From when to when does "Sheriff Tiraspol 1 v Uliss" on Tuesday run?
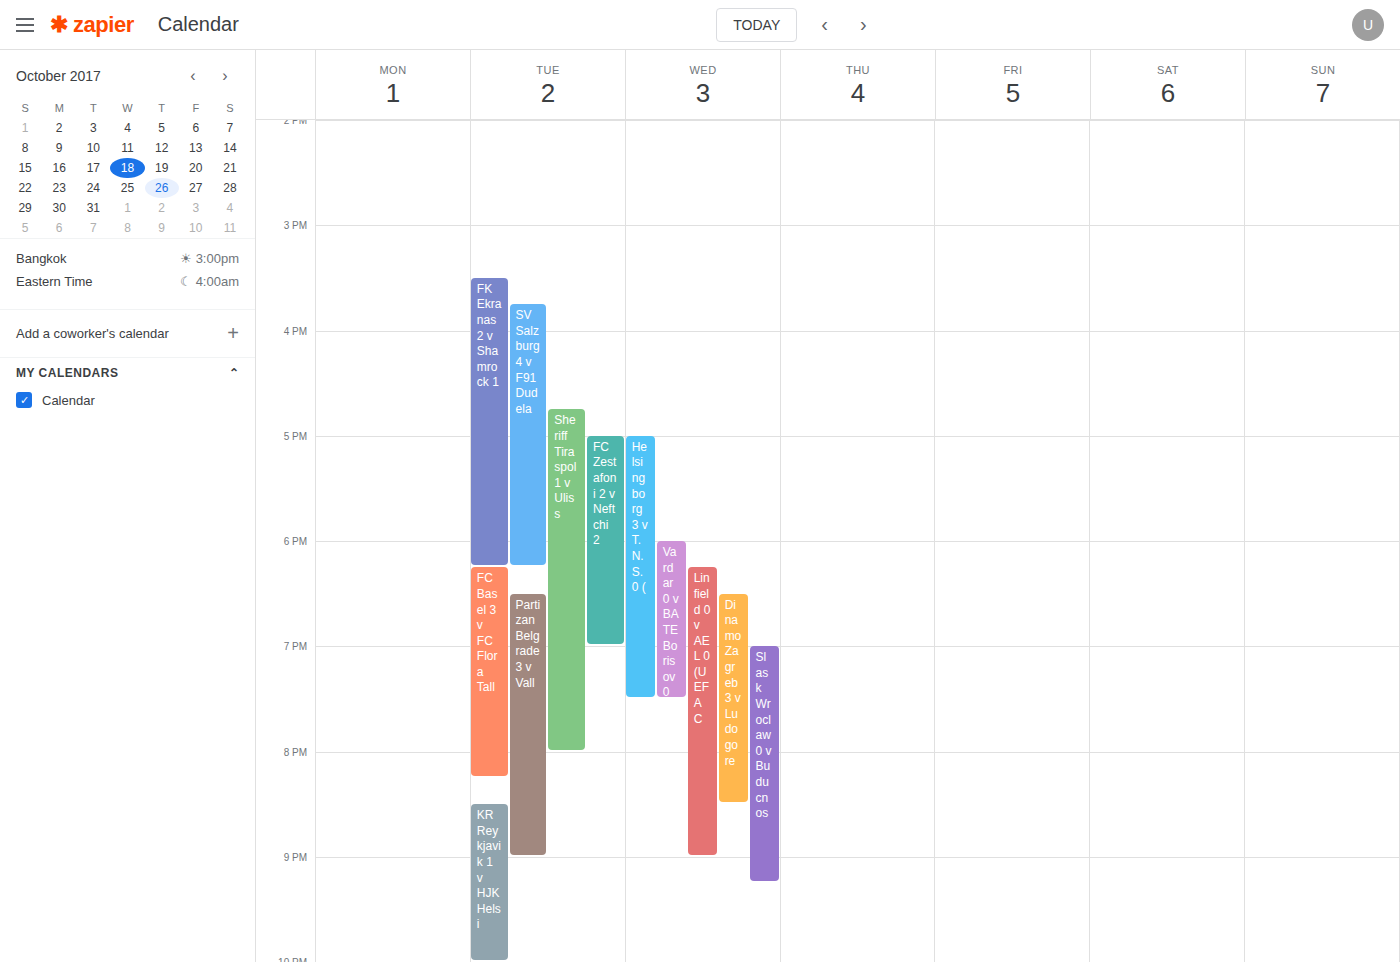
4:45 PM to 8:00 PM